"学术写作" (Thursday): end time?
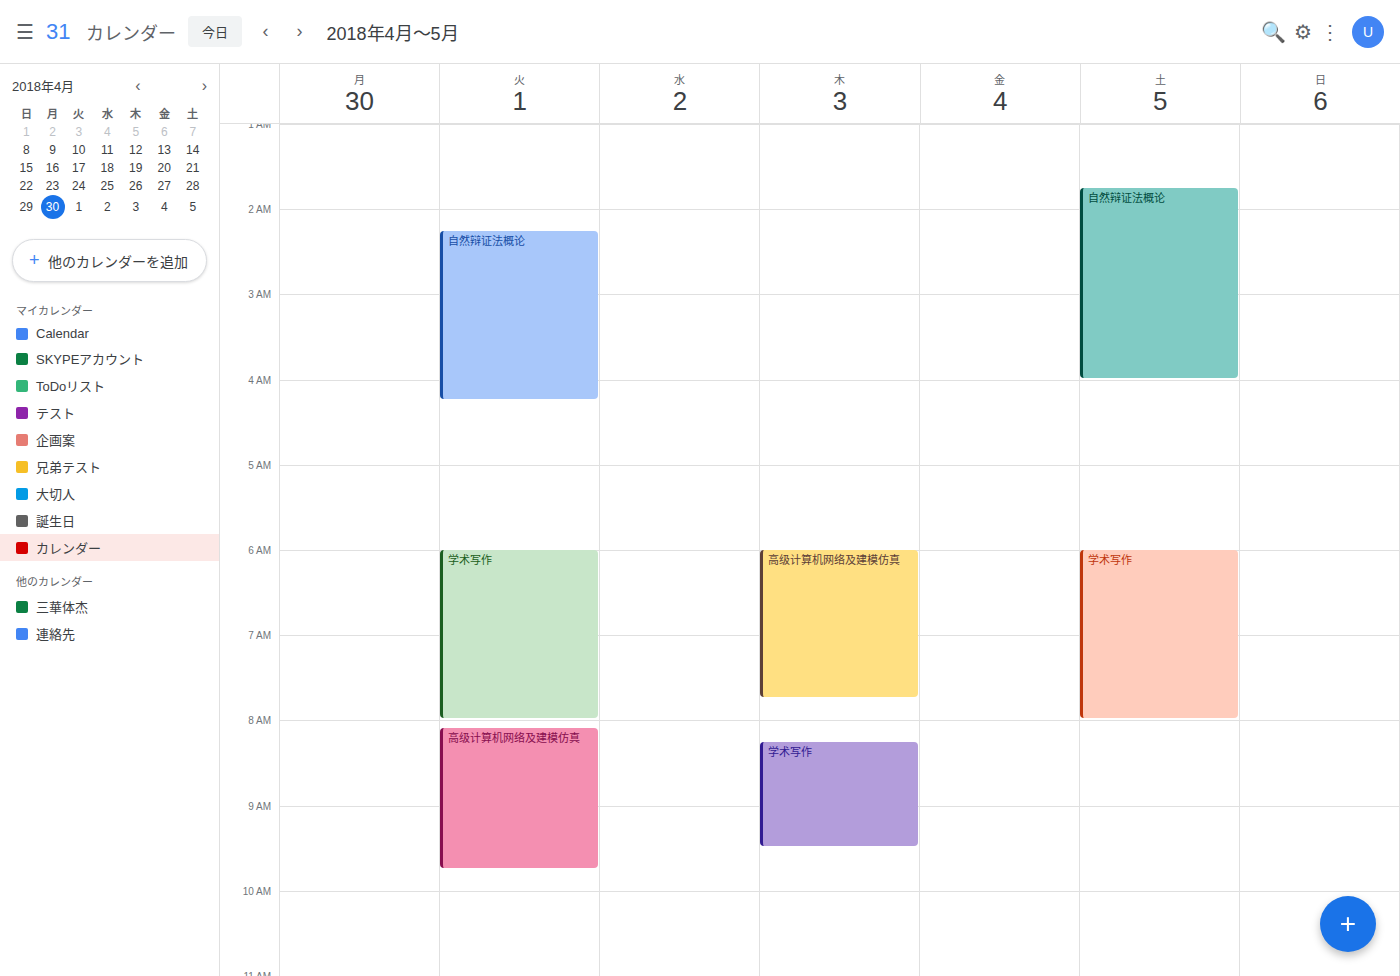
9:30 AM